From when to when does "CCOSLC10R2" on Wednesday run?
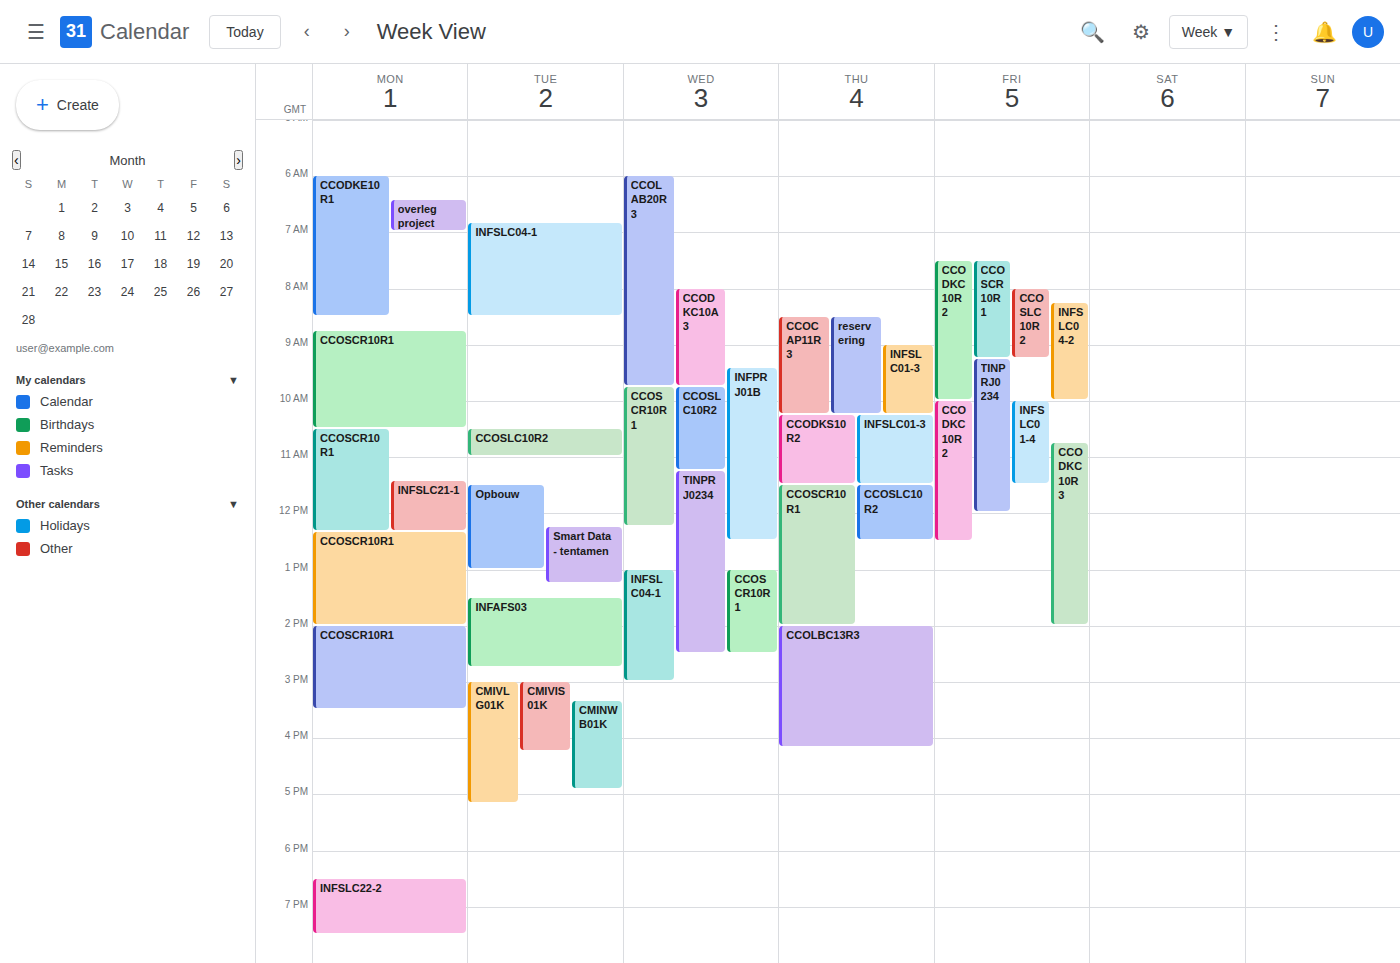
9:45 AM to 11:15 AM